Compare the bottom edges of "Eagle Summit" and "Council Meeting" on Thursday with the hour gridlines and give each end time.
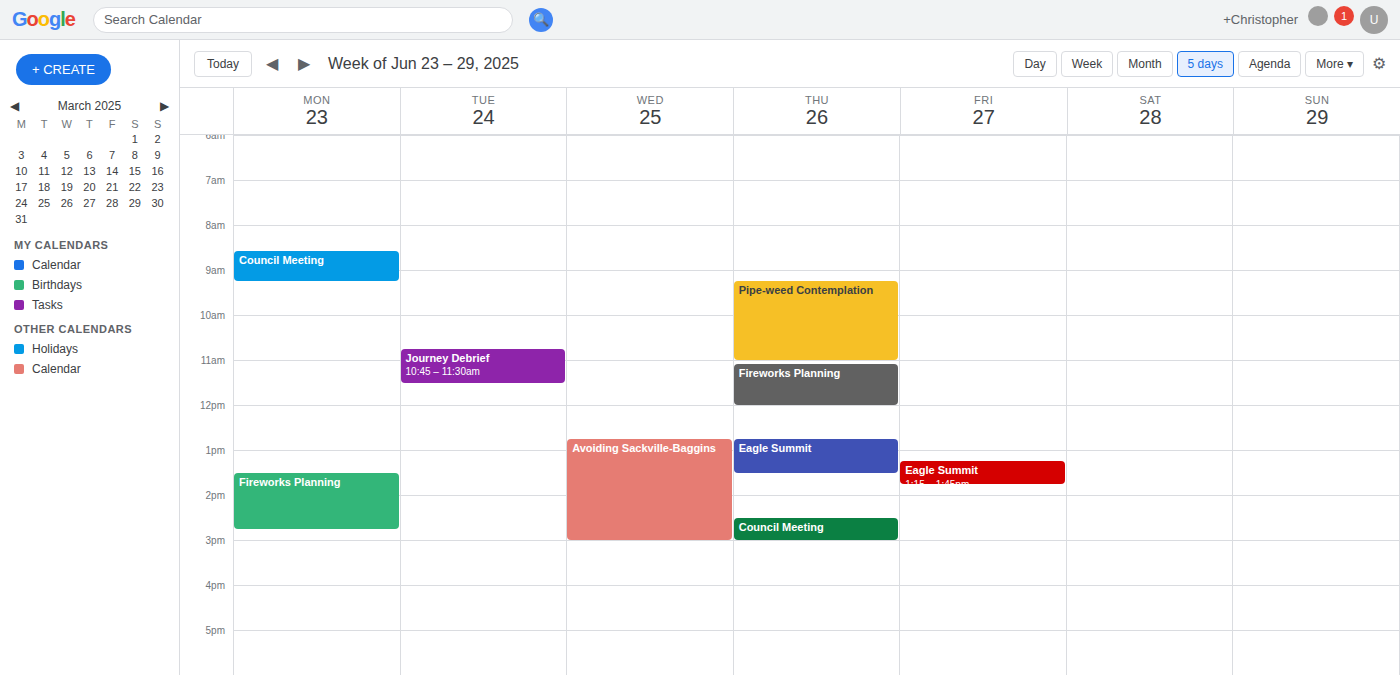
"Eagle Summit": 1:30 PM, halfway between the 1 PM and 2 PM lines. "Council Meeting": 3:00 PM, exactly on the 3 PM line.